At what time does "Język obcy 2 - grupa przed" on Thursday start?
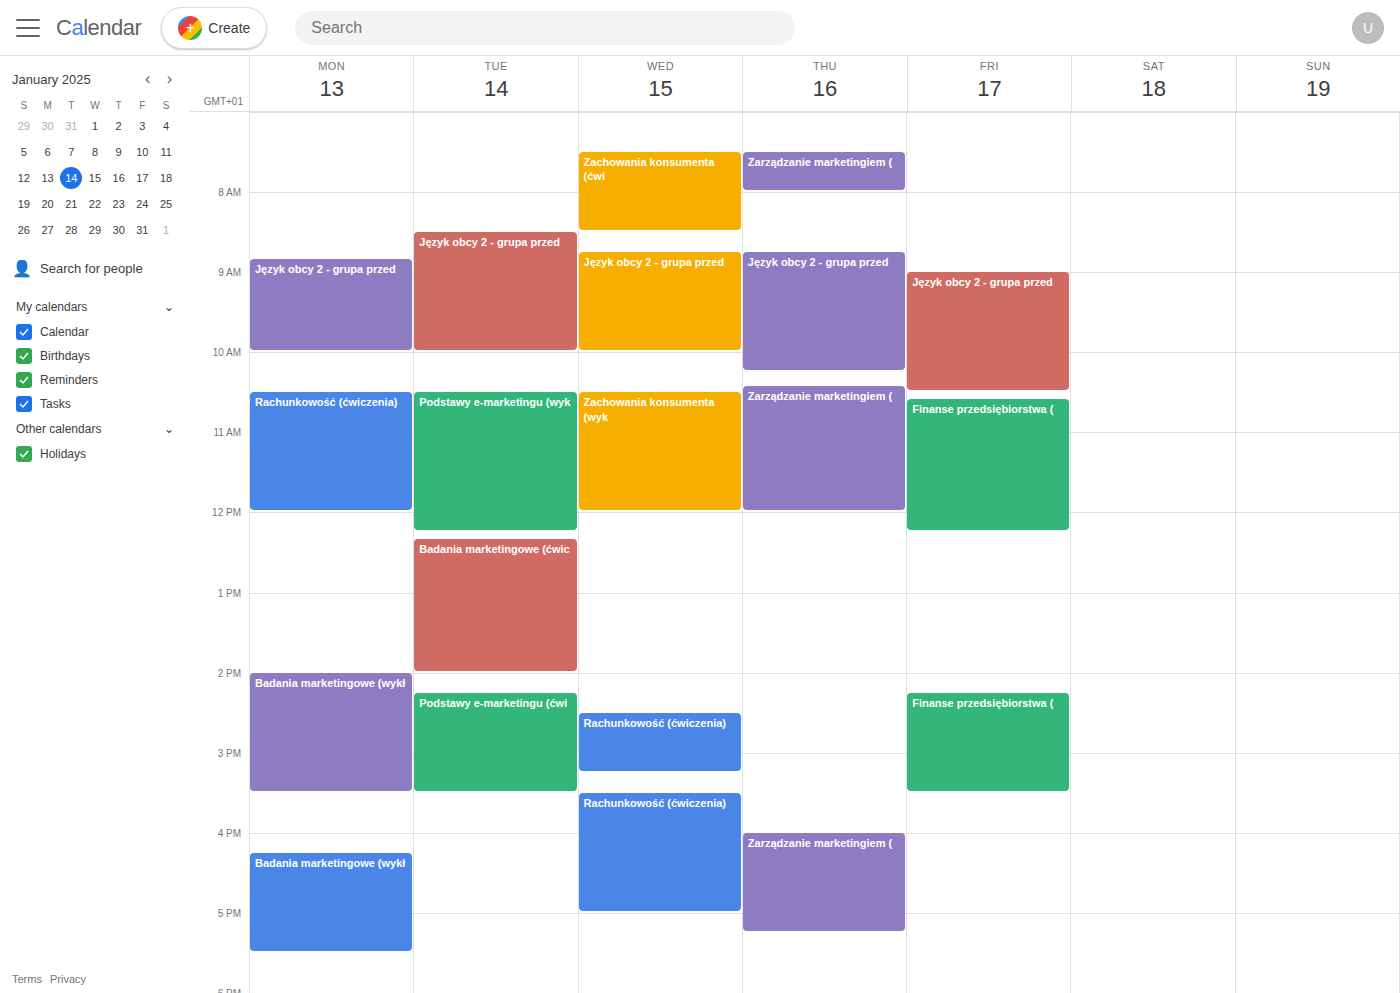
8:45 AM